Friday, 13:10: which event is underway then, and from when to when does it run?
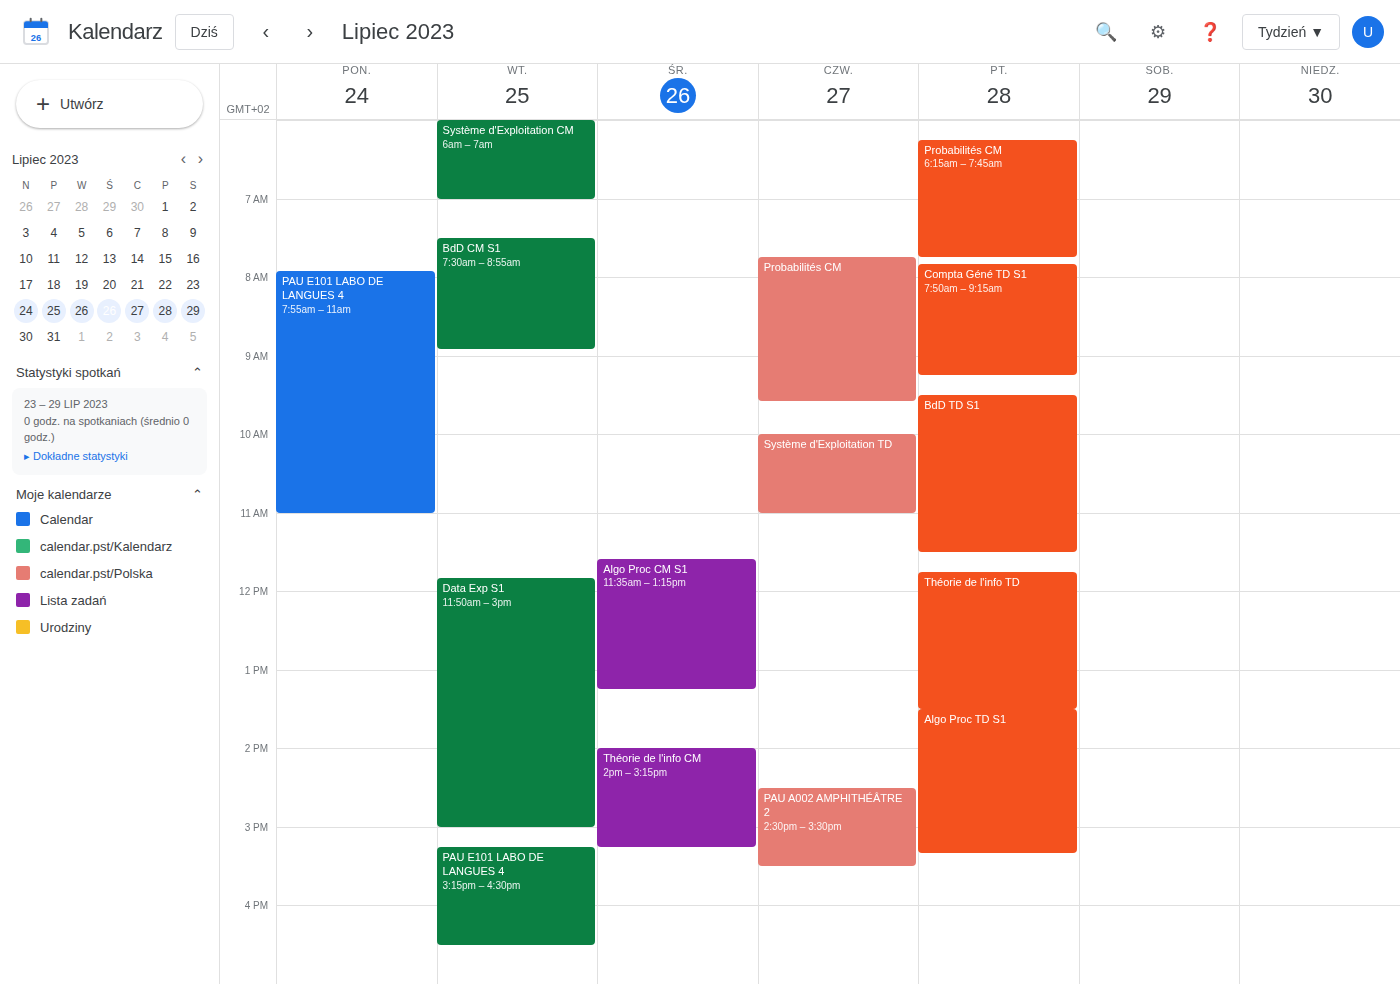
"Théorie de l'info TD", 11:45 to 13:30